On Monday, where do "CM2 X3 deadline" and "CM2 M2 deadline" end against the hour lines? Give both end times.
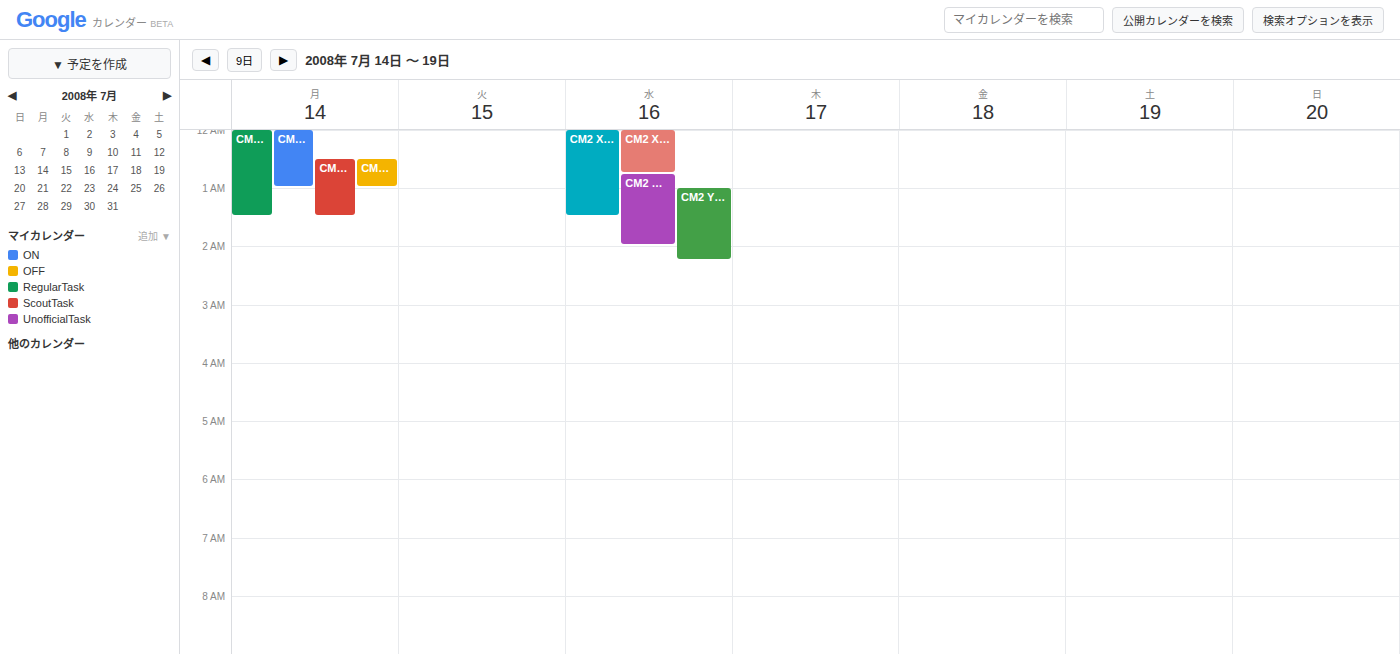
"CM2 X3 deadline": 01:30, halfway between the 01:00 and 02:00 lines. "CM2 M2 deadline": 01:00, exactly on the 01:00 line.